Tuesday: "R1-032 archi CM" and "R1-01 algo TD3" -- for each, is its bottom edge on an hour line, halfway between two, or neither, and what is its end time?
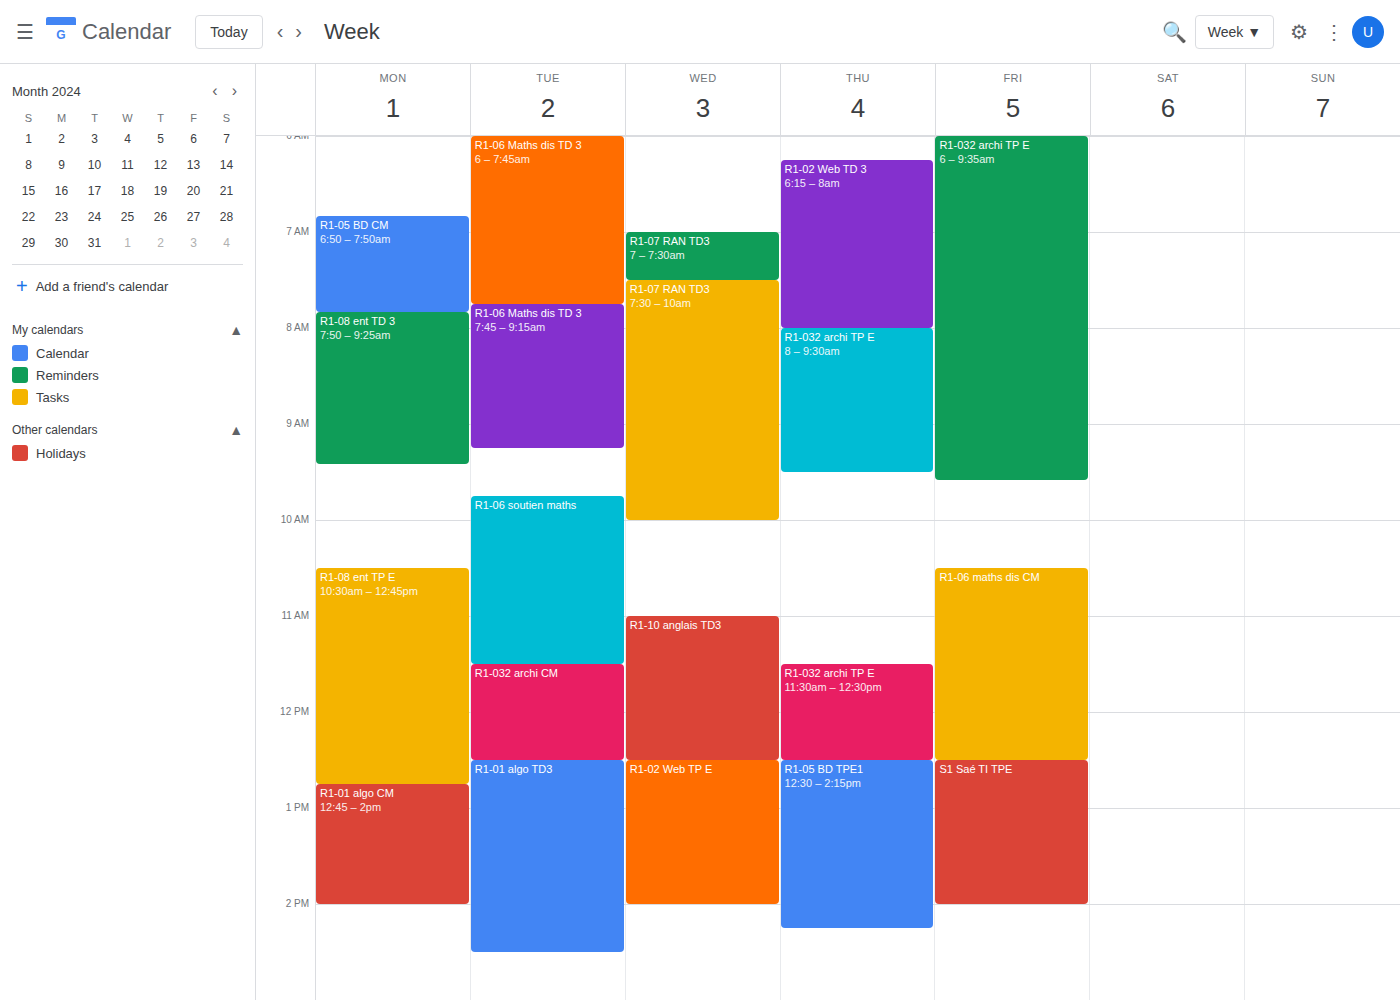
"R1-032 archi CM": 12:30 PM, halfway between the 12 PM and 1 PM lines. "R1-01 algo TD3": 2:30 PM, halfway between the 2 PM and 3 PM lines.